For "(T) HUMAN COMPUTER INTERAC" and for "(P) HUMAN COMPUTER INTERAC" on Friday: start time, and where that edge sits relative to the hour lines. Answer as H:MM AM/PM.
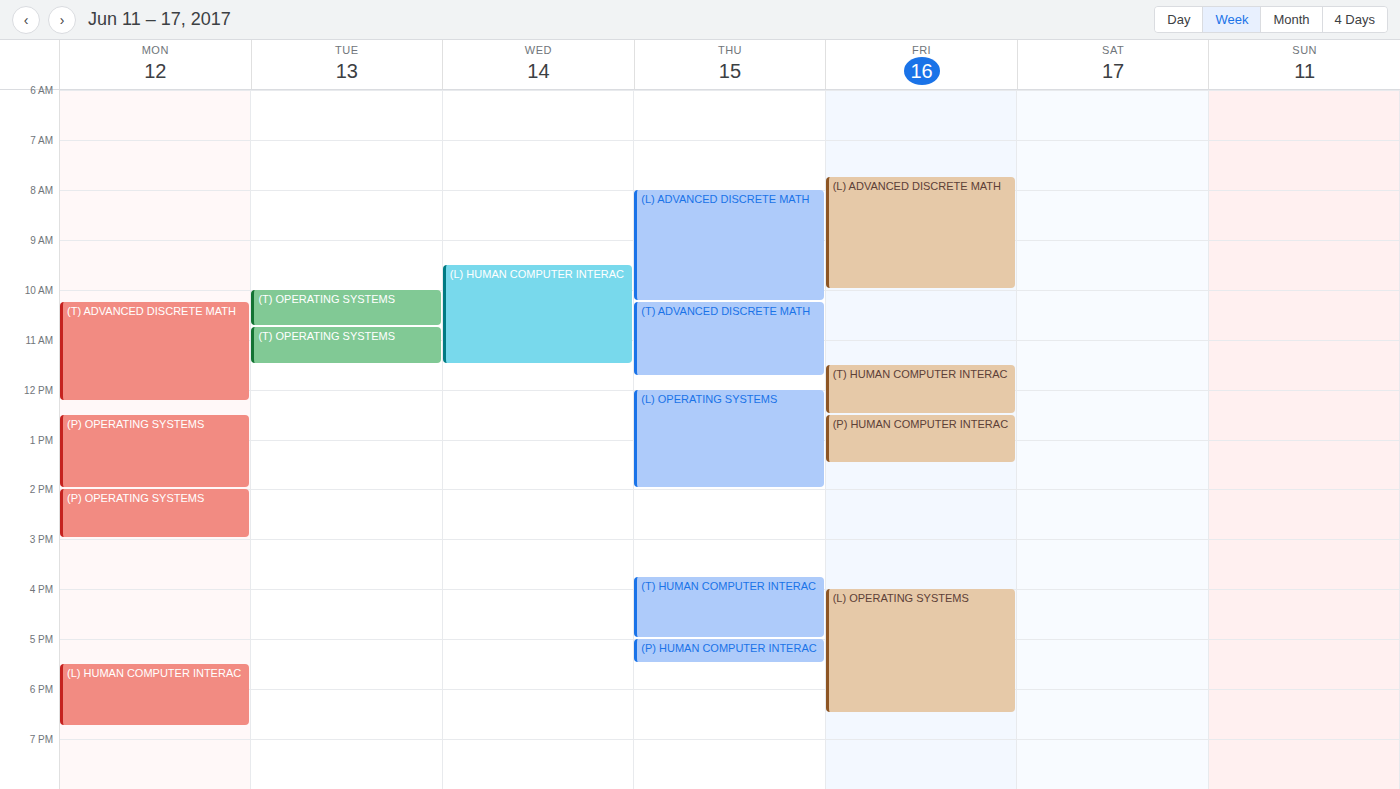
"(T) HUMAN COMPUTER INTERAC": 11:30 AM, halfway between the 11 AM and 12 PM lines. "(P) HUMAN COMPUTER INTERAC": 12:30 PM, halfway between the 12 PM and 1 PM lines.